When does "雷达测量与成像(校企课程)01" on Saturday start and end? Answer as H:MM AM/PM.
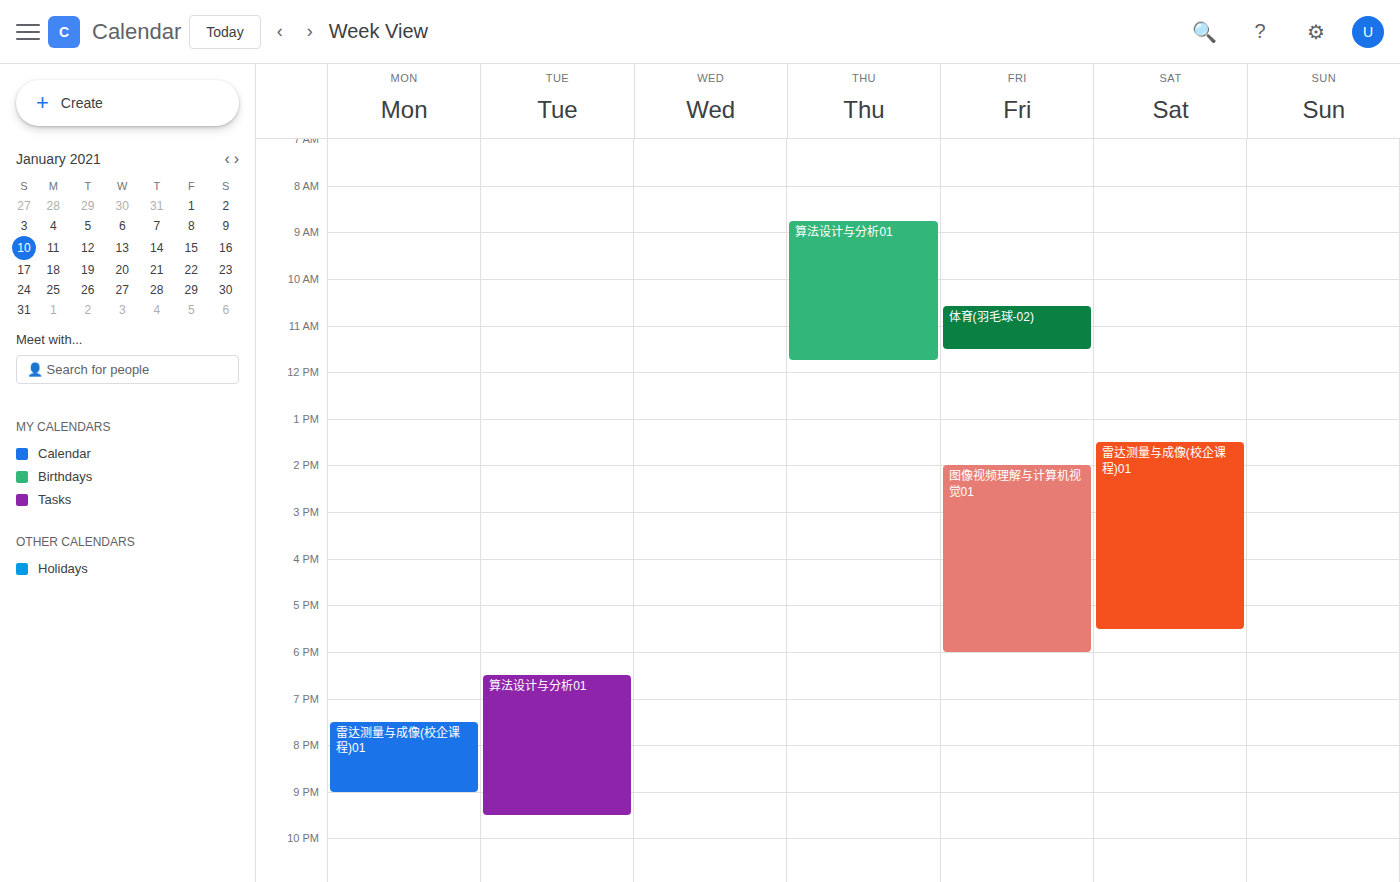
1:30 PM to 5:30 PM